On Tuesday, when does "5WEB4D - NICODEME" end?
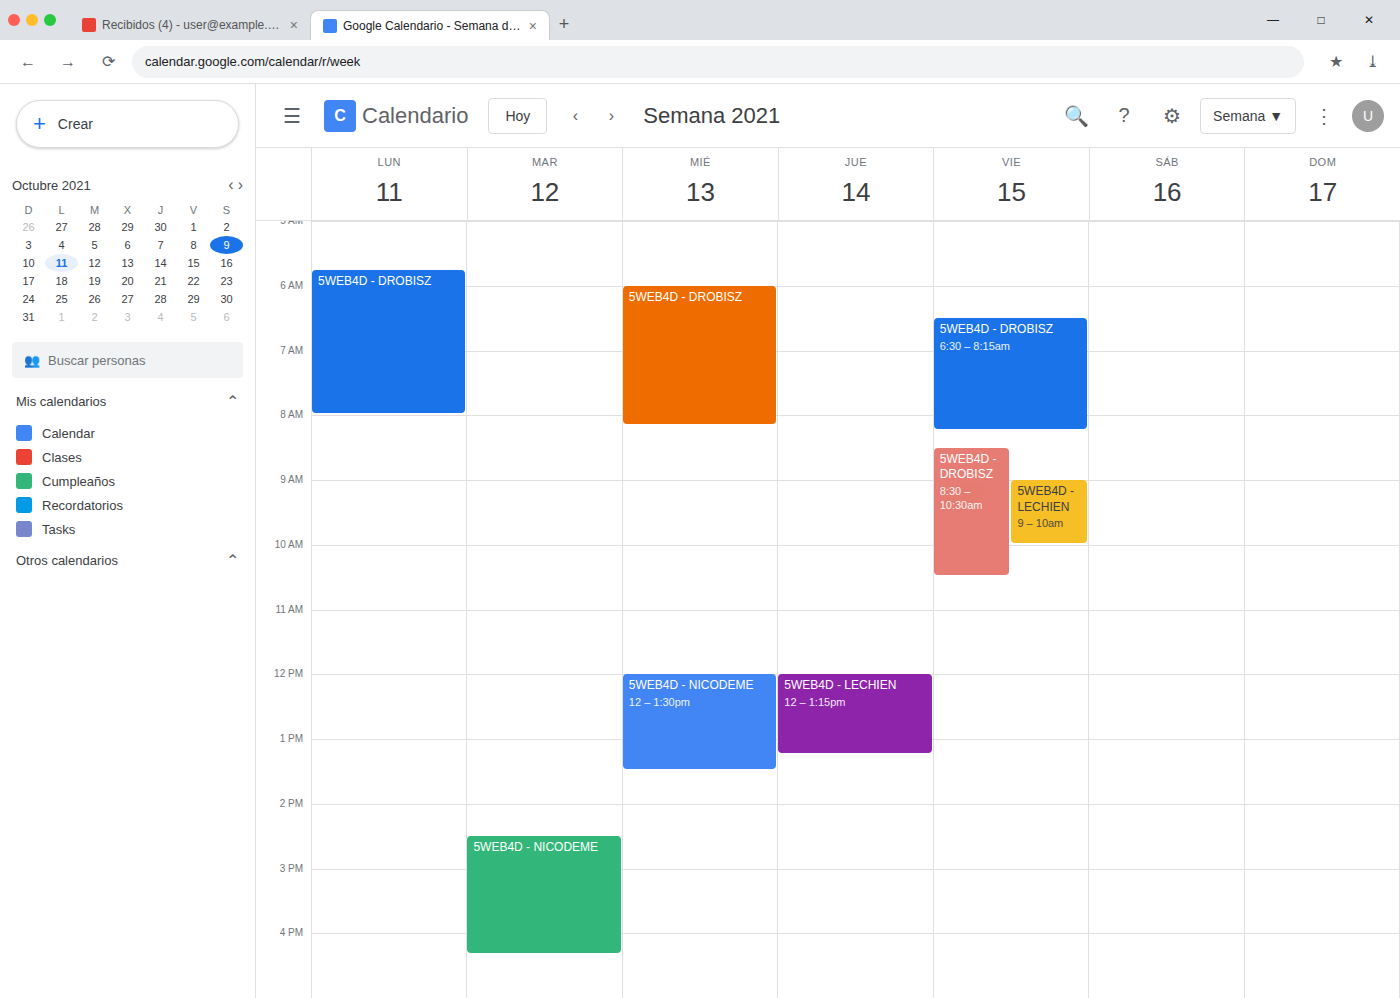
4:20 PM